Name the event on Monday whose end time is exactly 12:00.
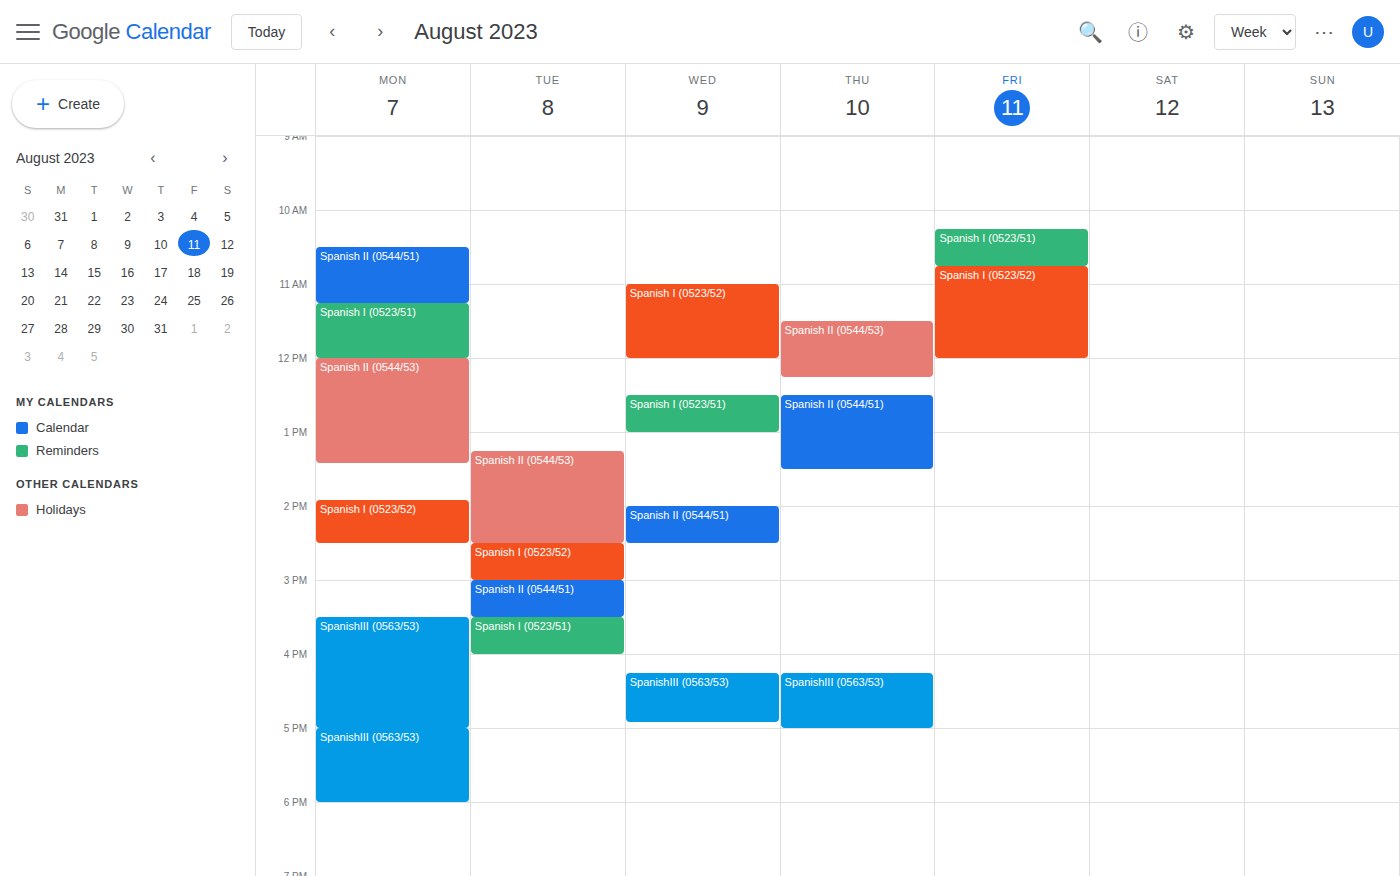
"Spanish I (0523/51)"